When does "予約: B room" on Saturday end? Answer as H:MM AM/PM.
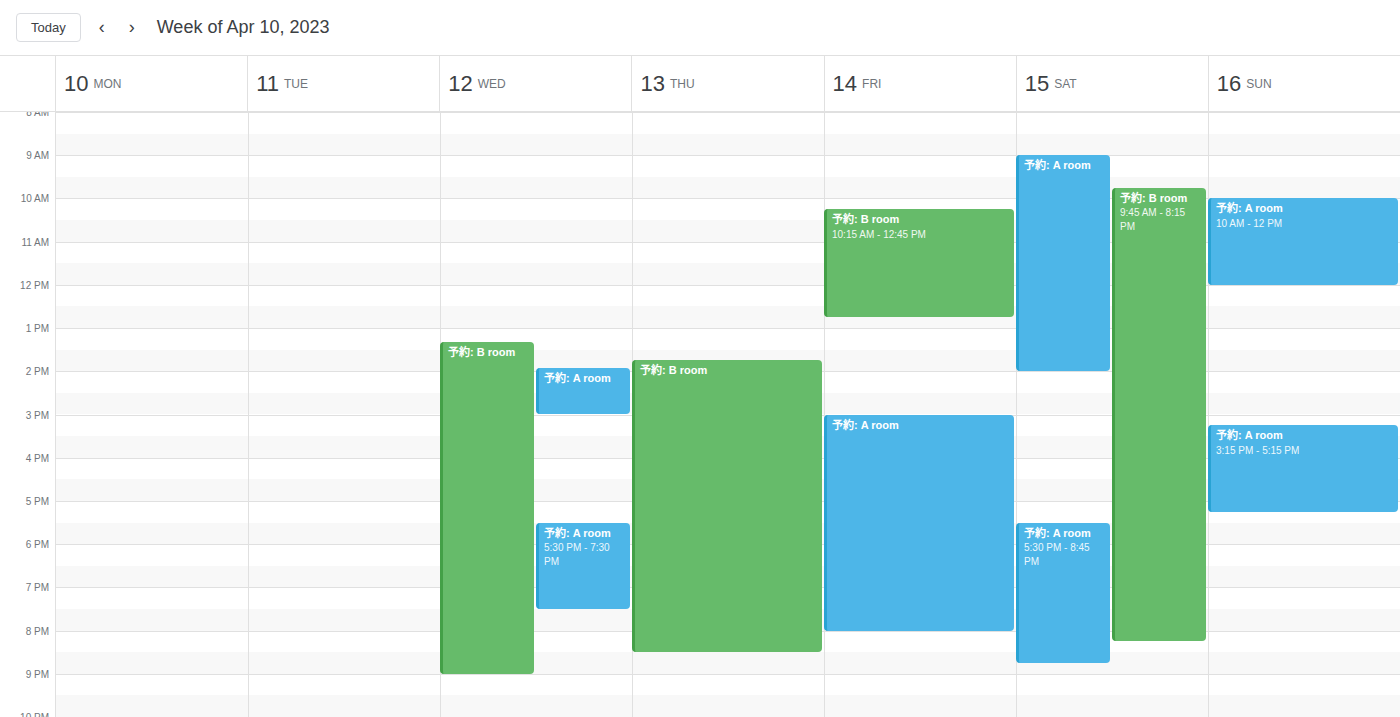
8:15 PM